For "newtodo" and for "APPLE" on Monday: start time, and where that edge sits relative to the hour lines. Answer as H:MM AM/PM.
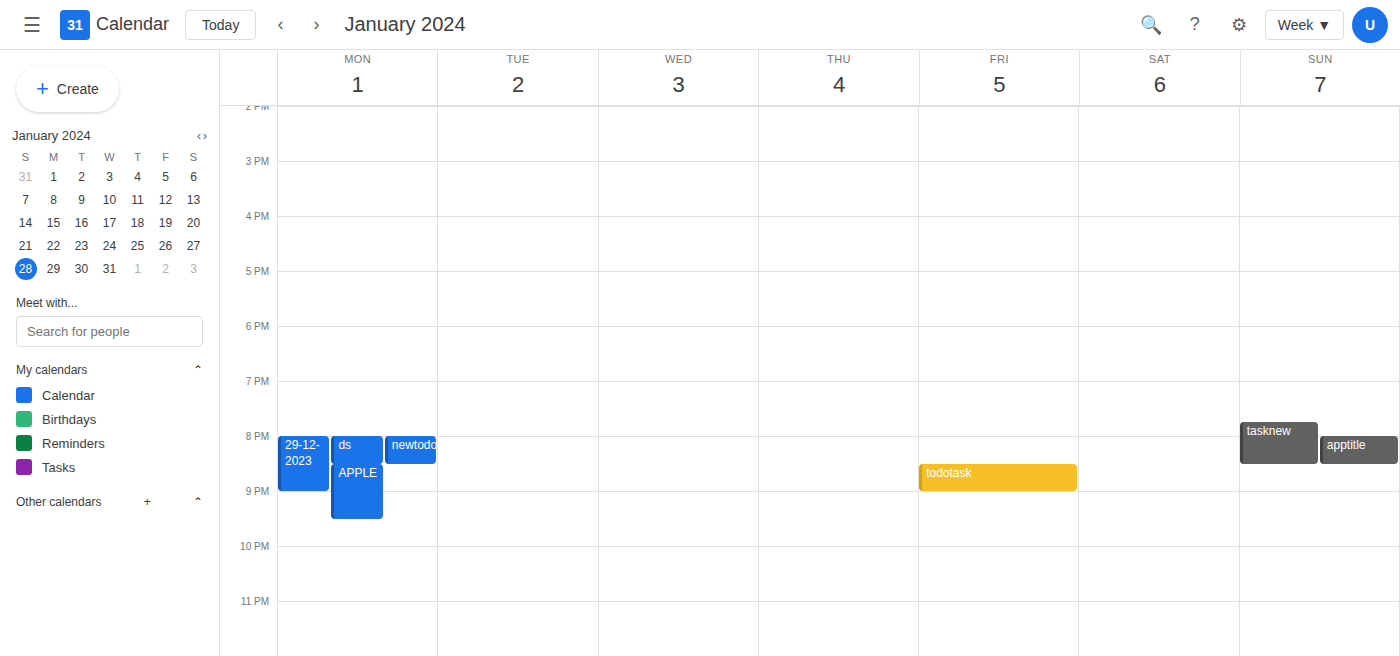
"newtodo": 8:00 PM, exactly on the 8 PM line. "APPLE": 8:30 PM, halfway between the 8 PM and 9 PM lines.